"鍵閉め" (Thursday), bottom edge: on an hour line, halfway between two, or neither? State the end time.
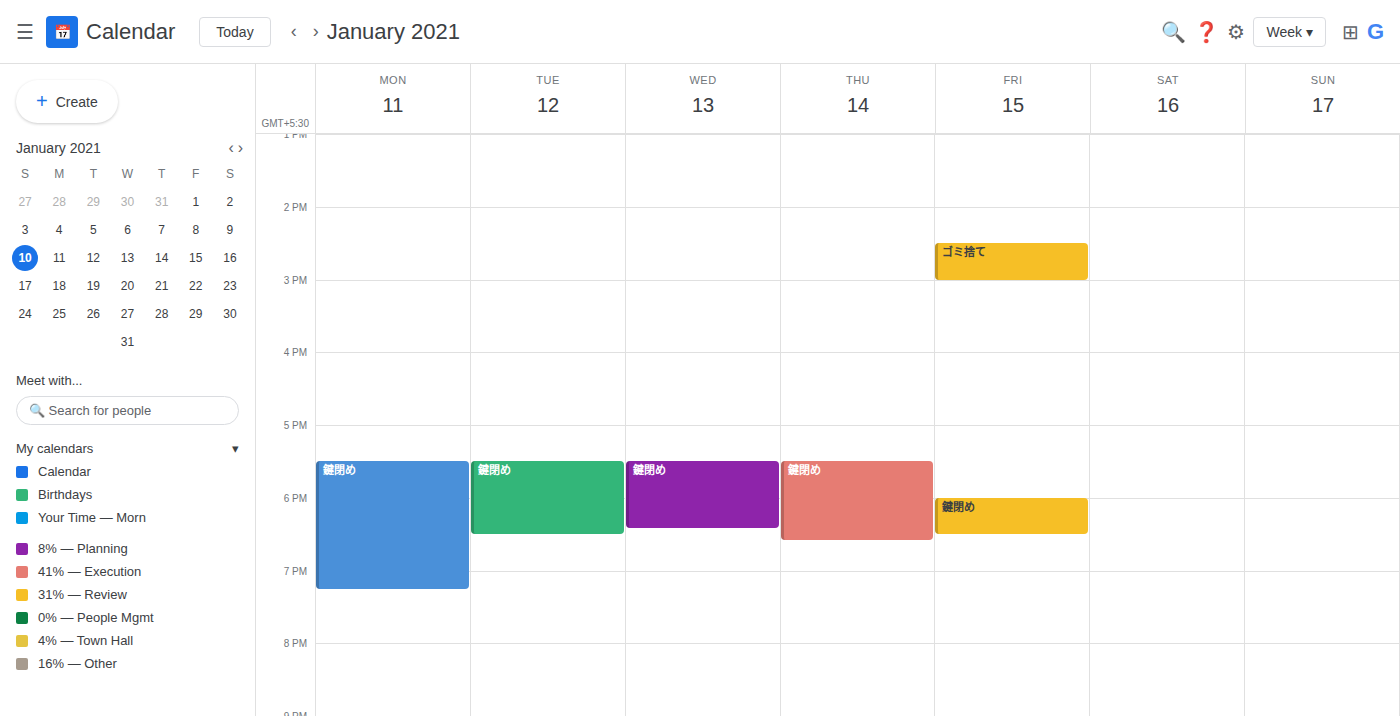
18:35 -- neither: 35 minutes below the 18:00 line and 25 minutes above the 19:00 line.